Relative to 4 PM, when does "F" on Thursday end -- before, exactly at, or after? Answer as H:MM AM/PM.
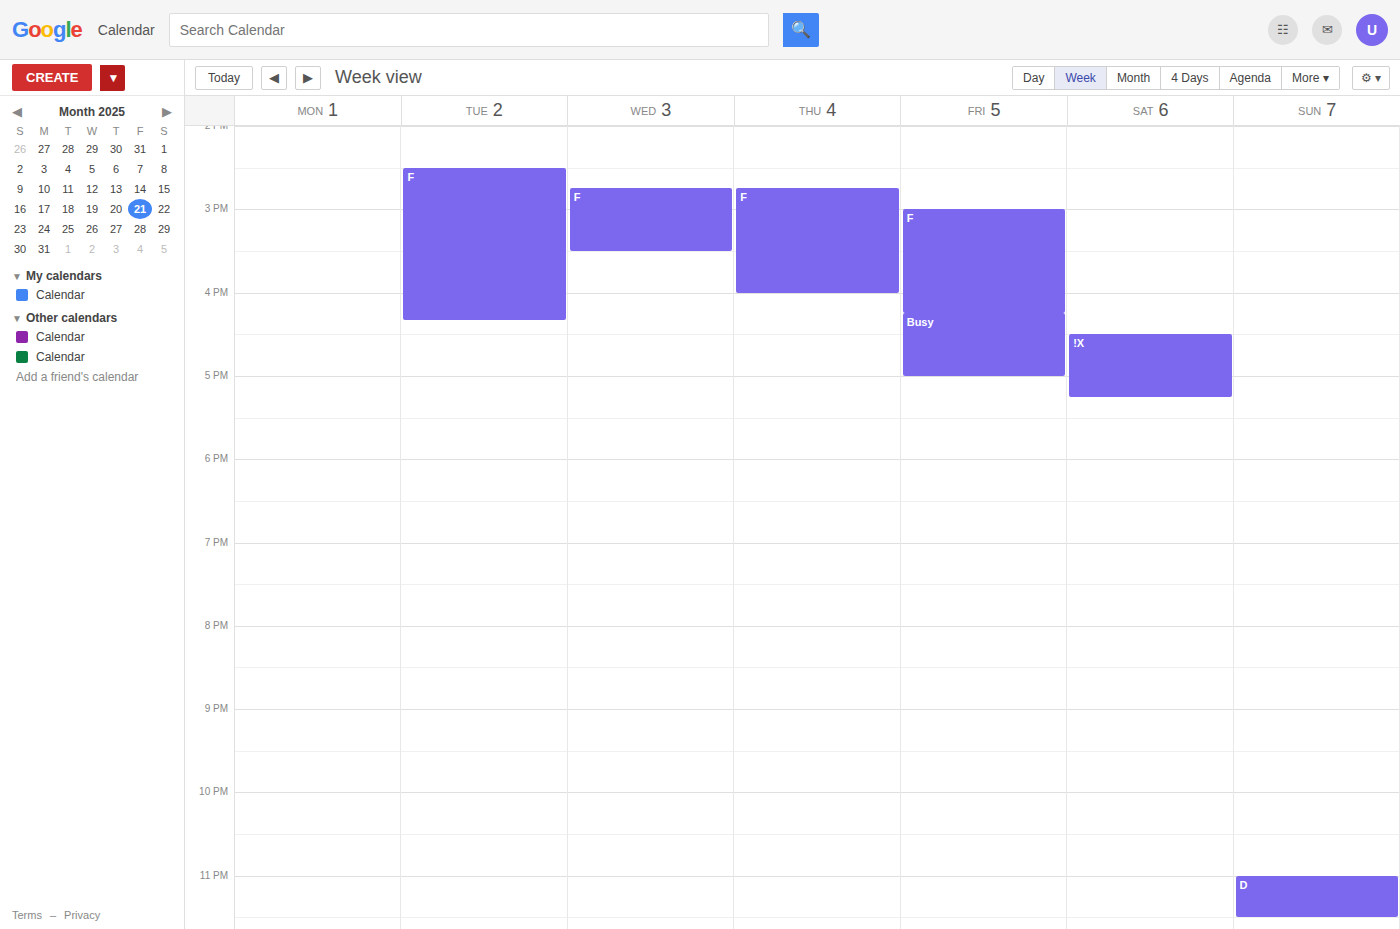
4:00 PM -- exactly at 4 PM, on the 4 PM line.